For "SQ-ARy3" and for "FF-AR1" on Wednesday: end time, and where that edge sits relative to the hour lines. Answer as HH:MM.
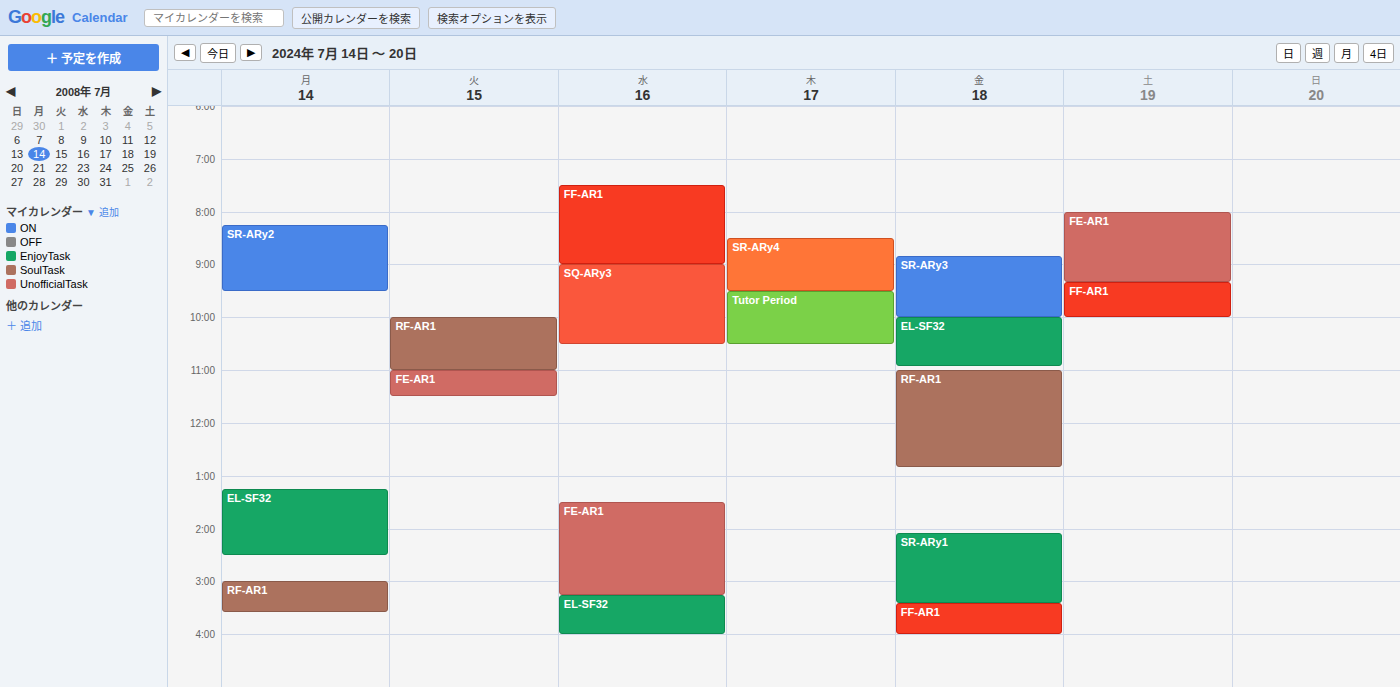
"SQ-ARy3": 10:30, halfway between the 10:00 and 11:00 lines. "FF-AR1": 09:00, exactly on the 09:00 line.